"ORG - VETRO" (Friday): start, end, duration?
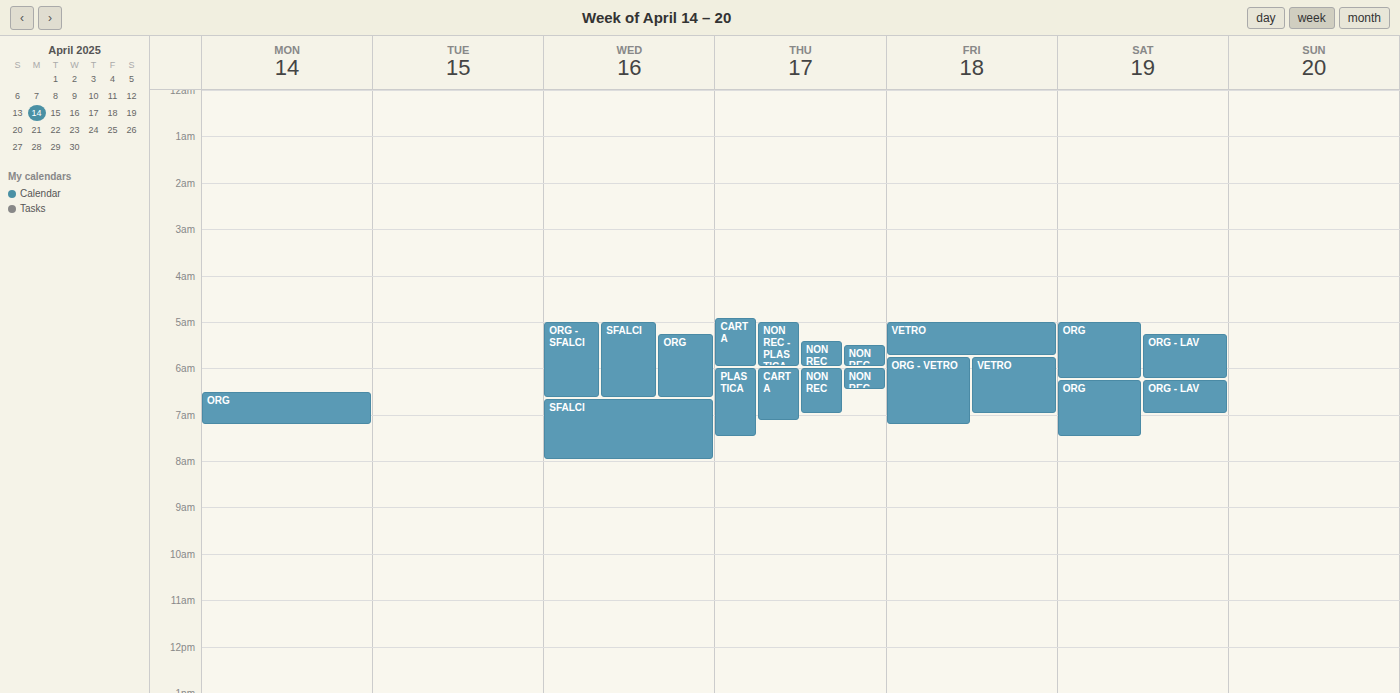
5:45 AM to 7:15 AM, 1 hour 30 minutes